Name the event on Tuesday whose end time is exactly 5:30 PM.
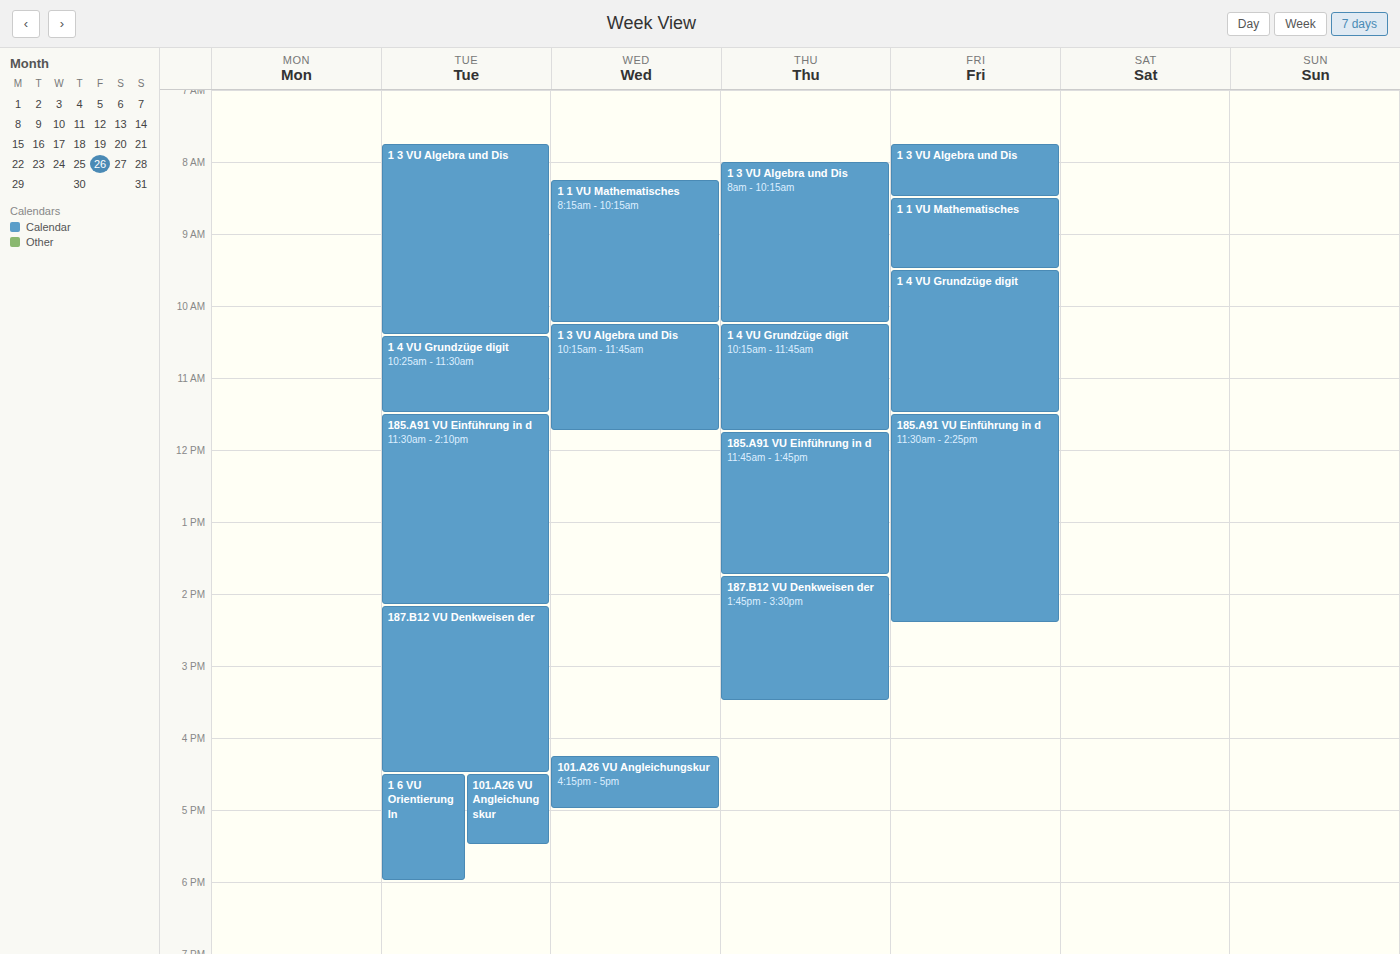
"101.A26 VU Angleichungskur"